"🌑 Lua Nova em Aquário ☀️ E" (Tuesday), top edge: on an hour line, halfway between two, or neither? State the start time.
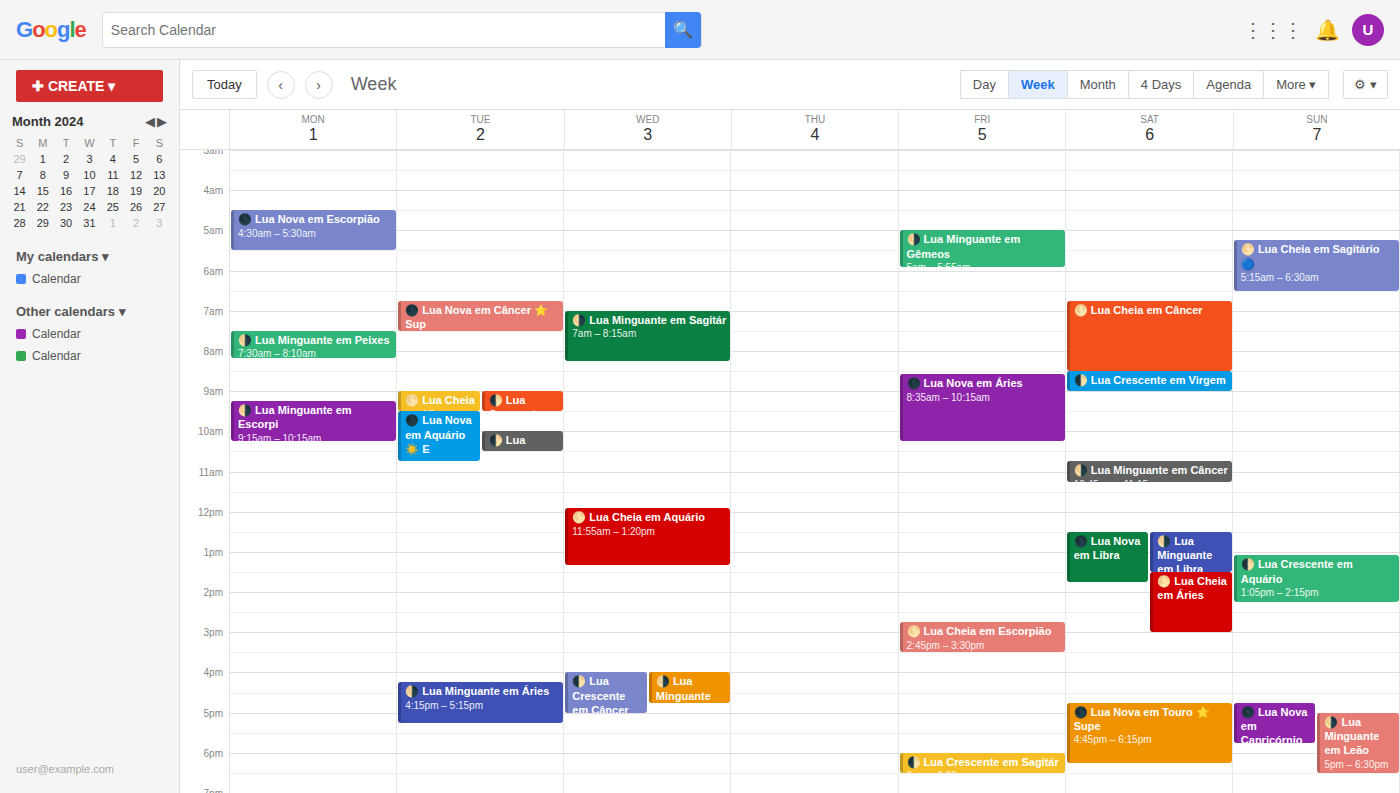
9:30 AM -- halfway between the 9 AM and 10 AM lines.